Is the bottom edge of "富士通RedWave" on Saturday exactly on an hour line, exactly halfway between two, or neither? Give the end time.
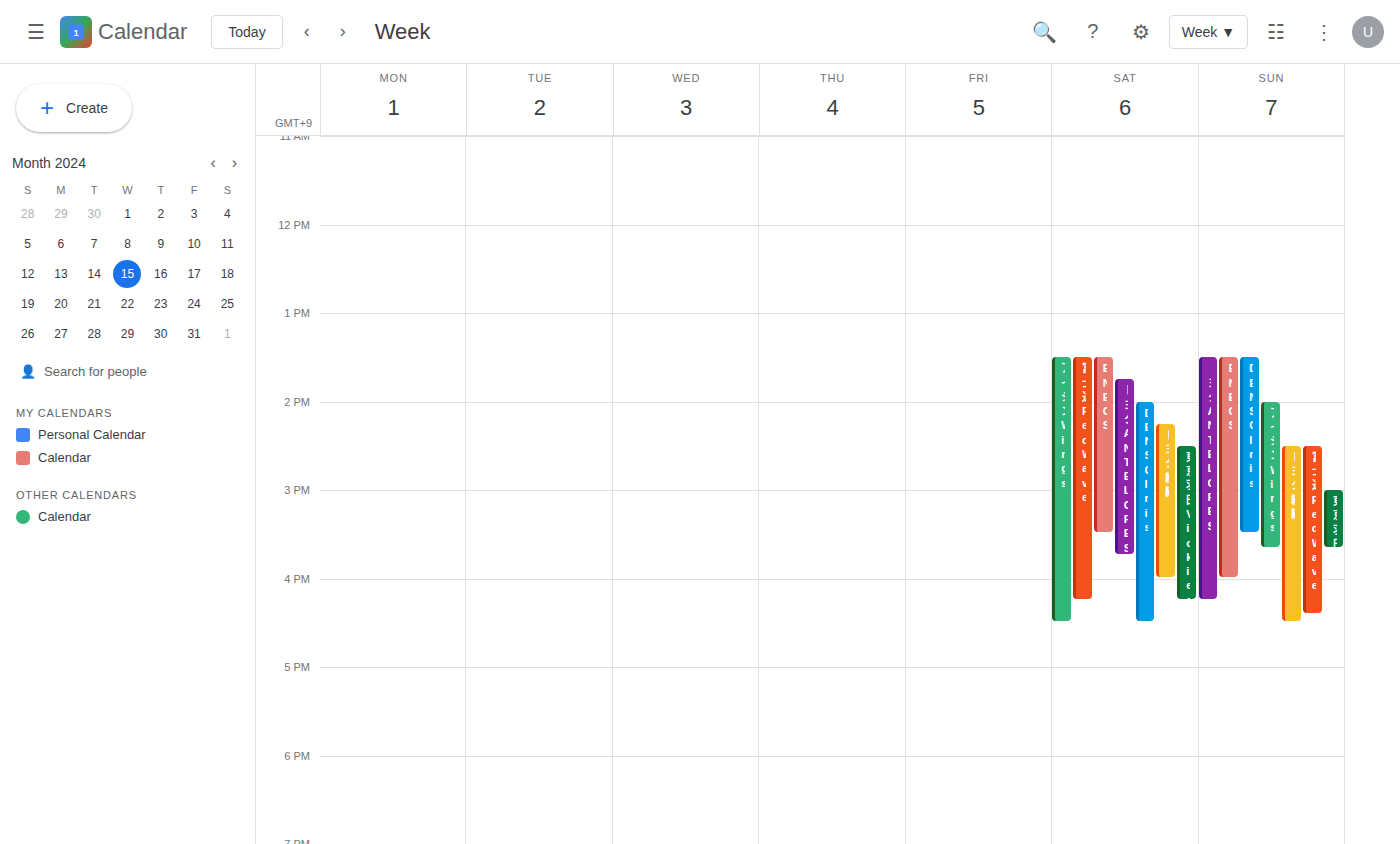
4:15 PM -- neither: a quarter of the way from the 4 PM line to the 5 PM line.